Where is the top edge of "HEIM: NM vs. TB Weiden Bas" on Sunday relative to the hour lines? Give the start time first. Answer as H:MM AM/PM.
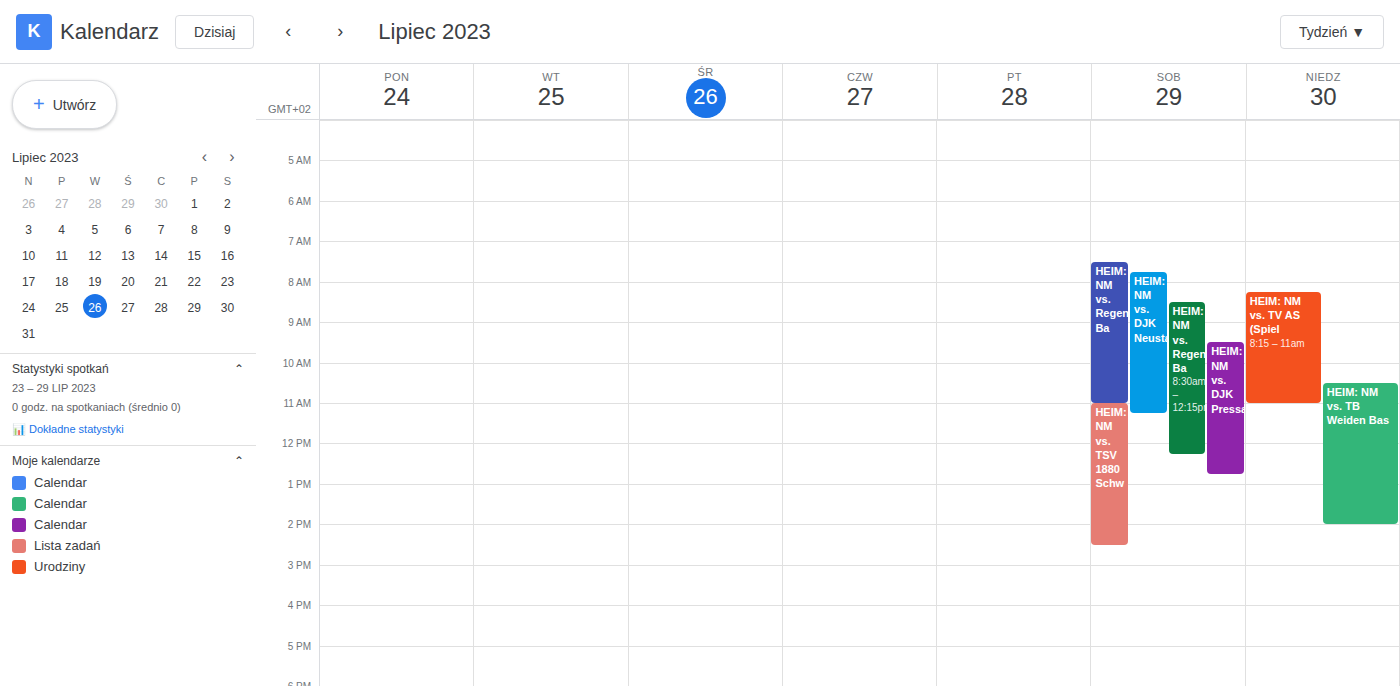
10:30 AM -- halfway between the 10 AM and 11 AM lines.